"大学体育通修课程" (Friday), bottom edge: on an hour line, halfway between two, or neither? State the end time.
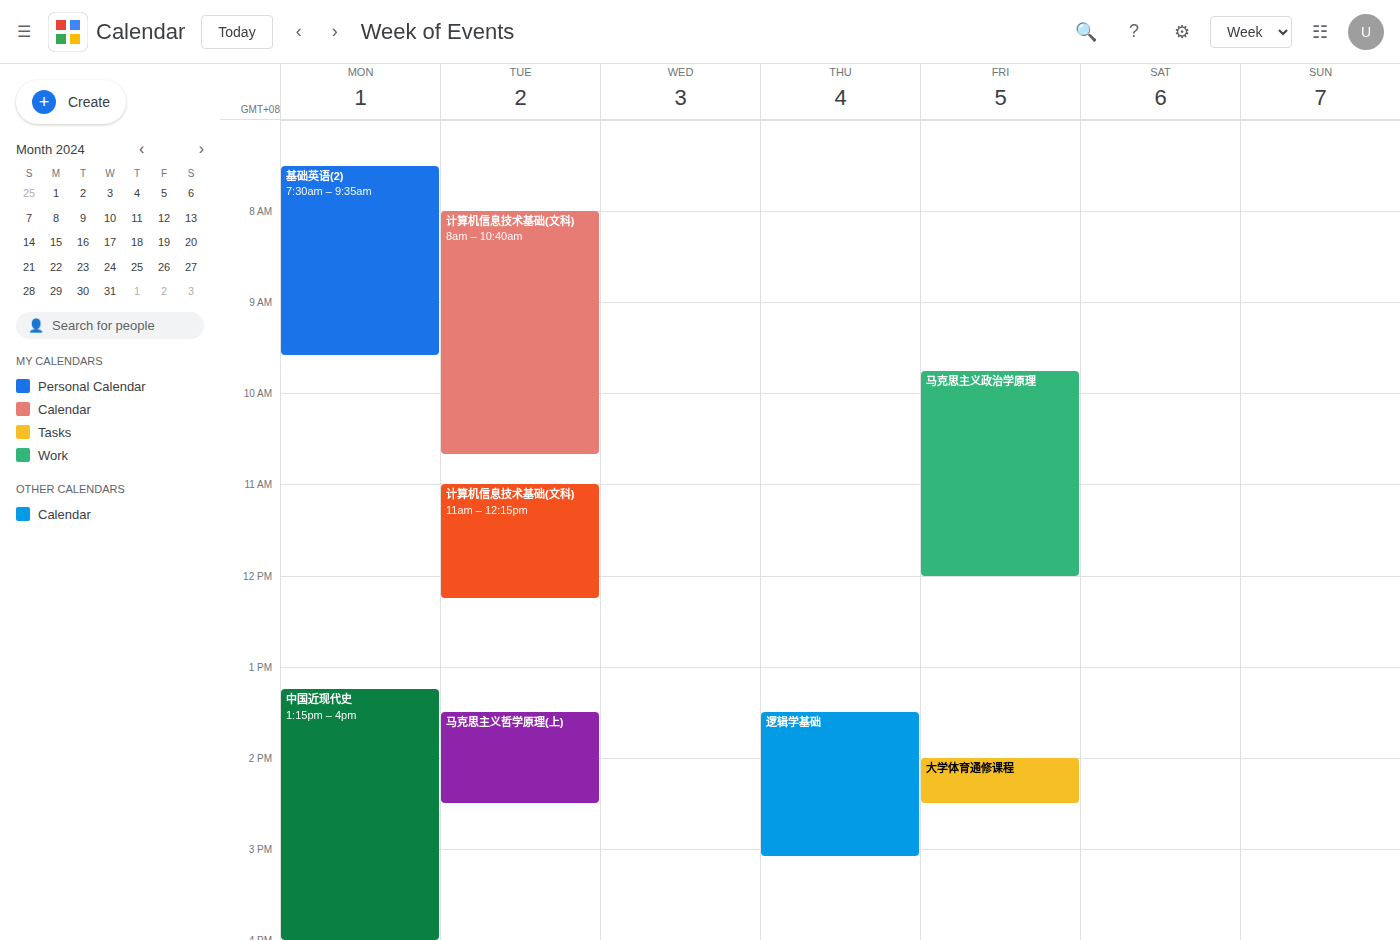
2:30 PM -- halfway between the 2 PM and 3 PM lines.